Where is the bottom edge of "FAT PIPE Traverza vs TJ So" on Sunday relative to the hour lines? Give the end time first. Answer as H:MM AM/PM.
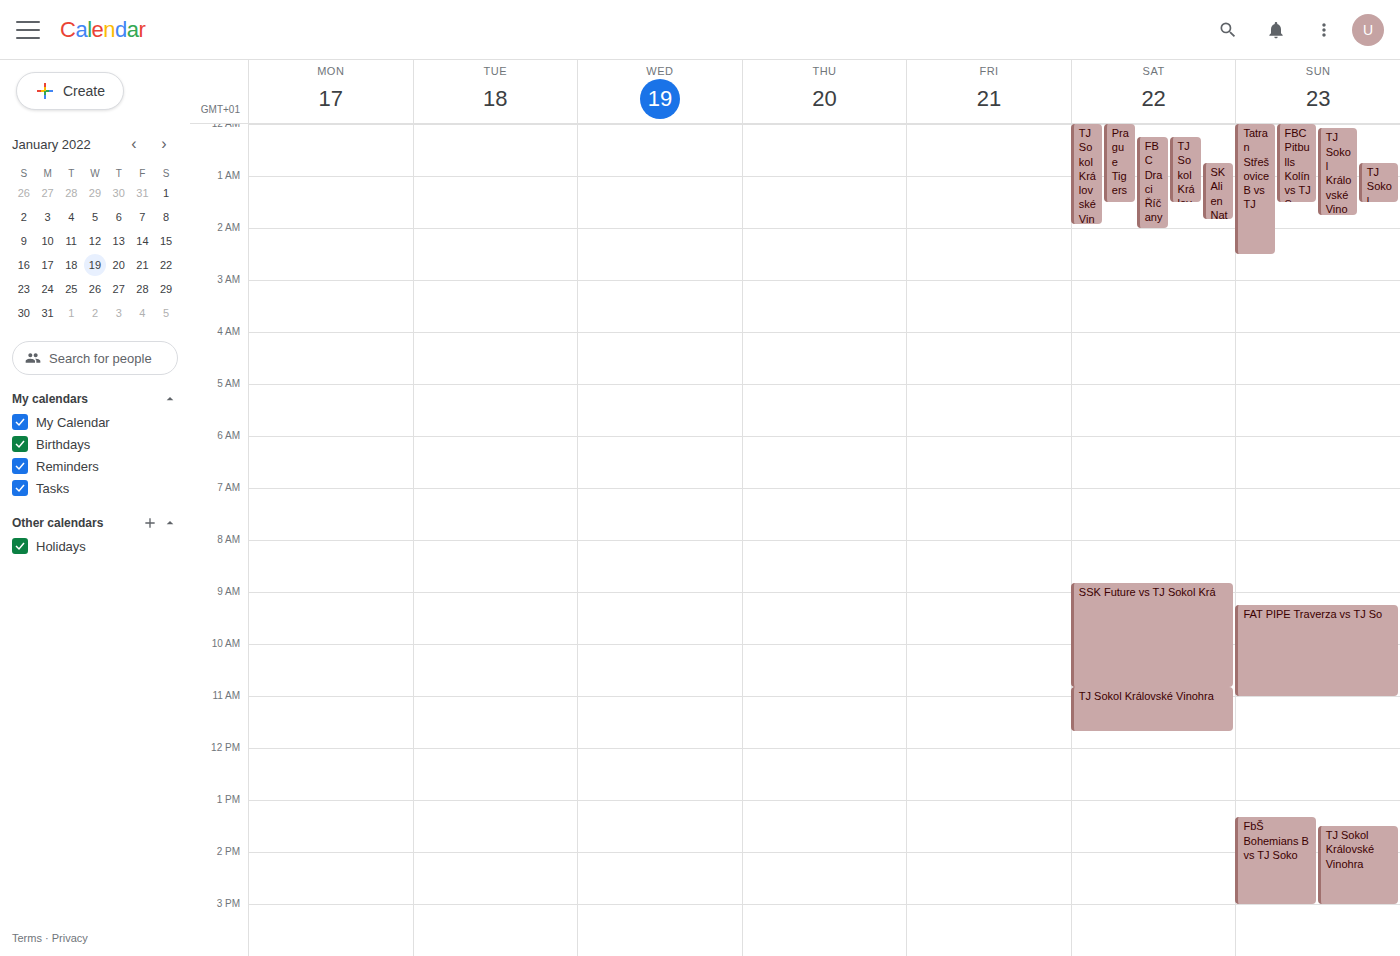
11:00 AM -- exactly on the 11 AM line.